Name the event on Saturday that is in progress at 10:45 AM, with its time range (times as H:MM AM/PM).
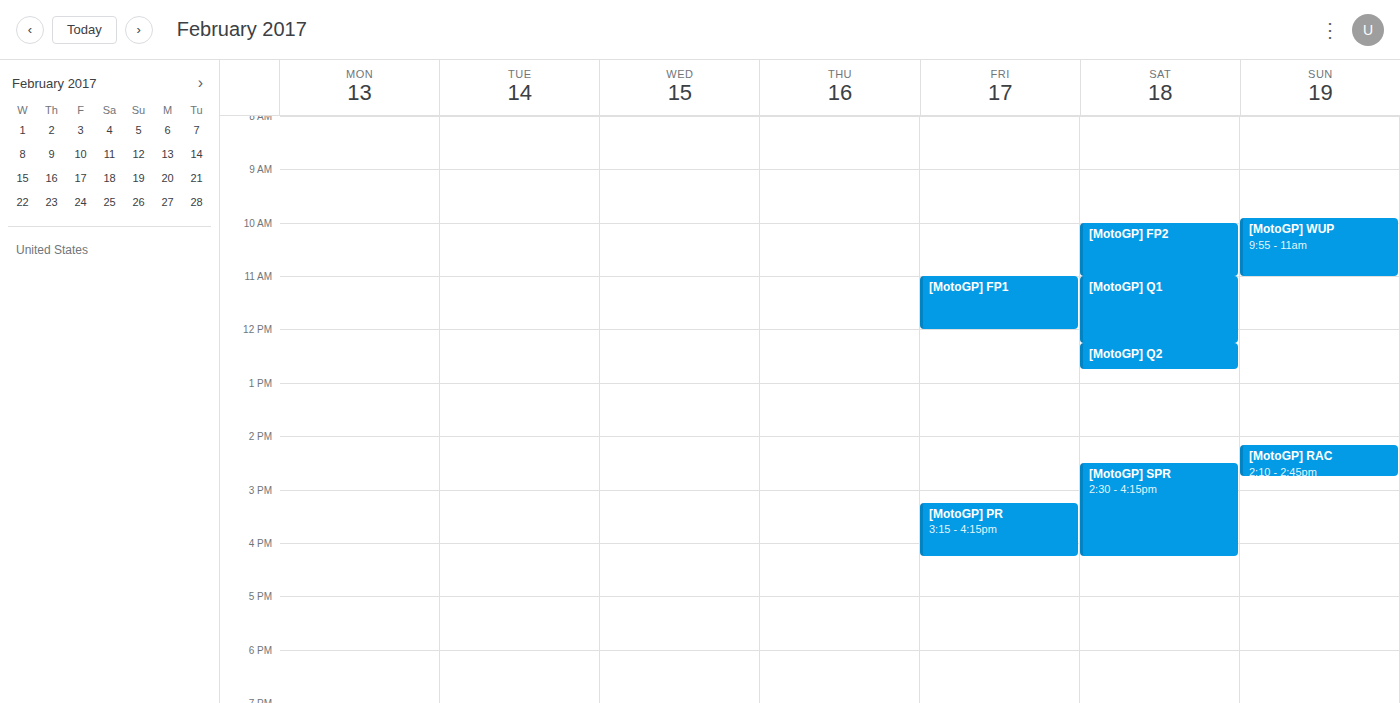
"[MotoGP] FP2", 10:00 AM to 11:00 AM